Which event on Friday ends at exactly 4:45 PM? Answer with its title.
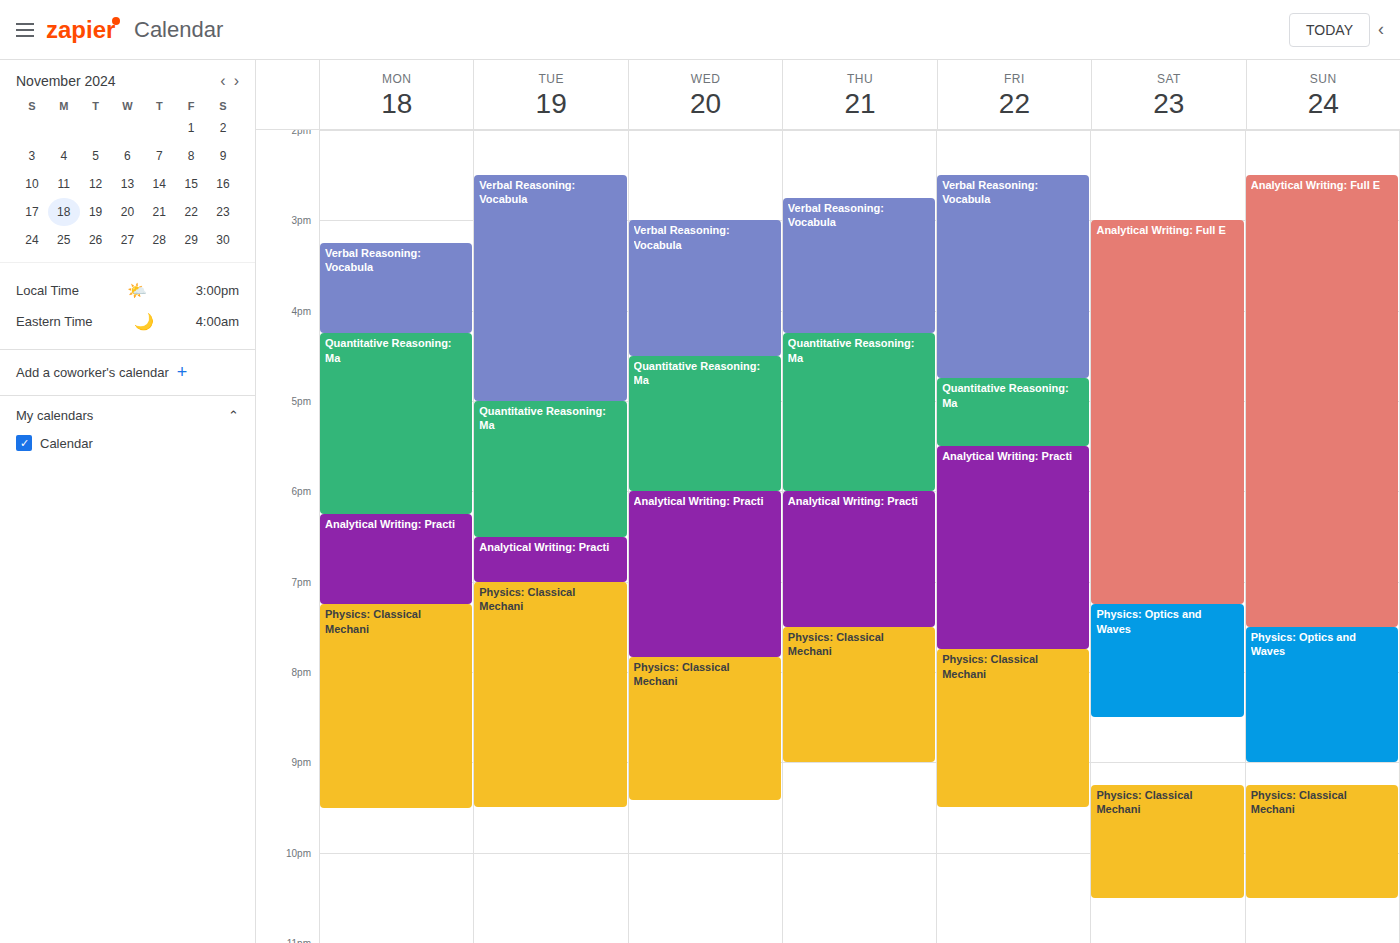
"Verbal Reasoning: Vocabula"